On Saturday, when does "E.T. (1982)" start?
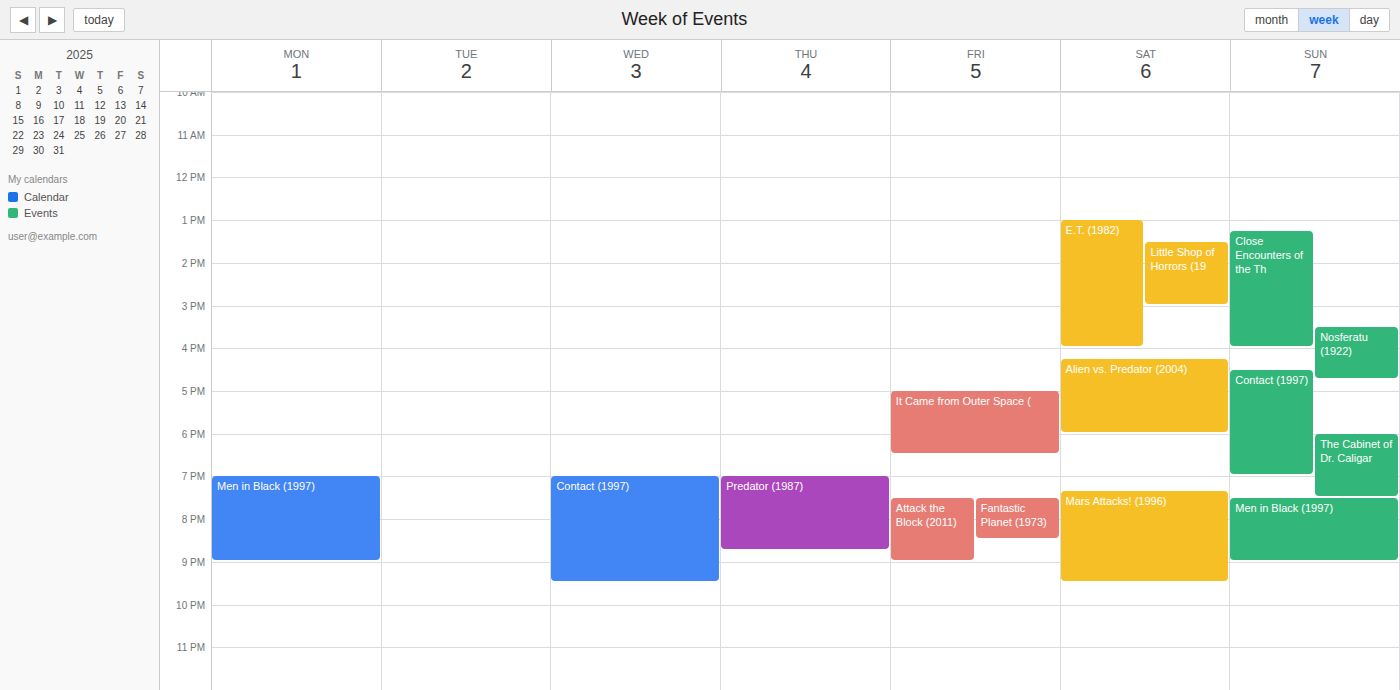
1:00 PM